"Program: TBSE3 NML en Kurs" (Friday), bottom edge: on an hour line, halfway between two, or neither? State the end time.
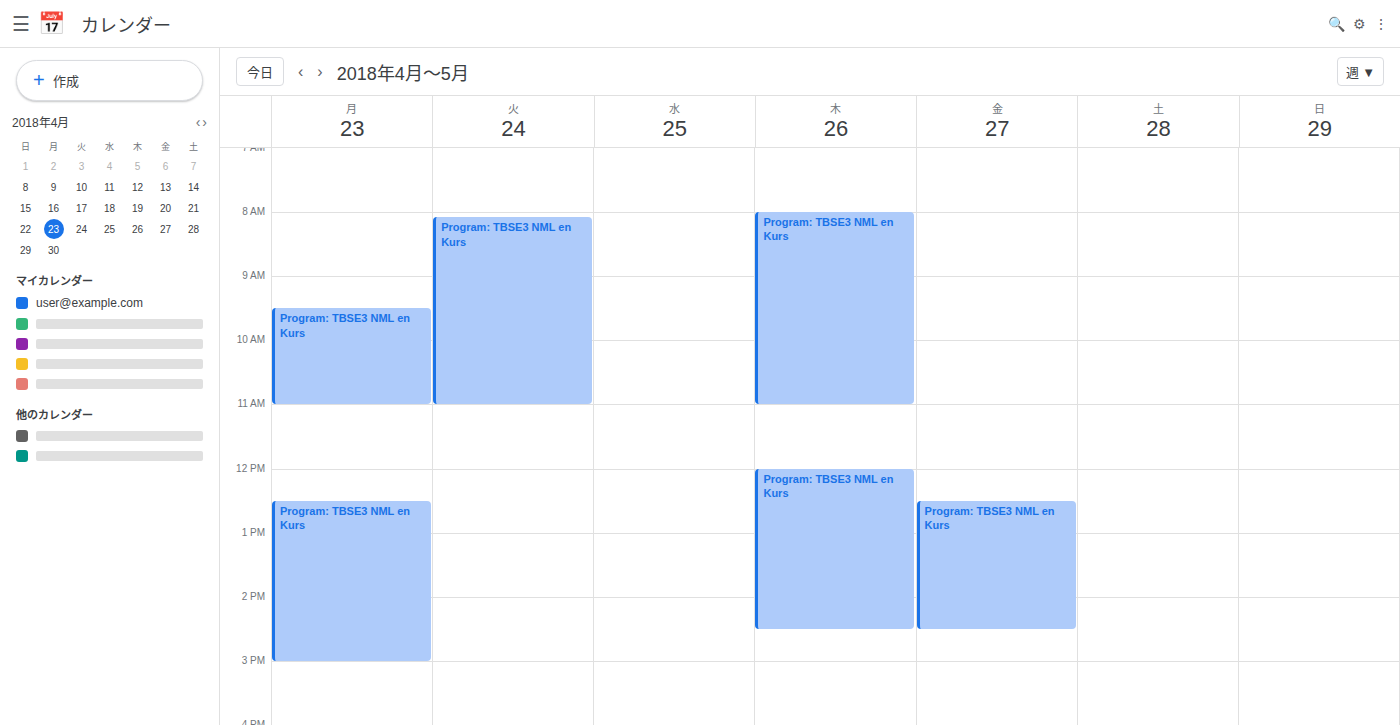
14:30 -- halfway between the 14:00 and 15:00 lines.